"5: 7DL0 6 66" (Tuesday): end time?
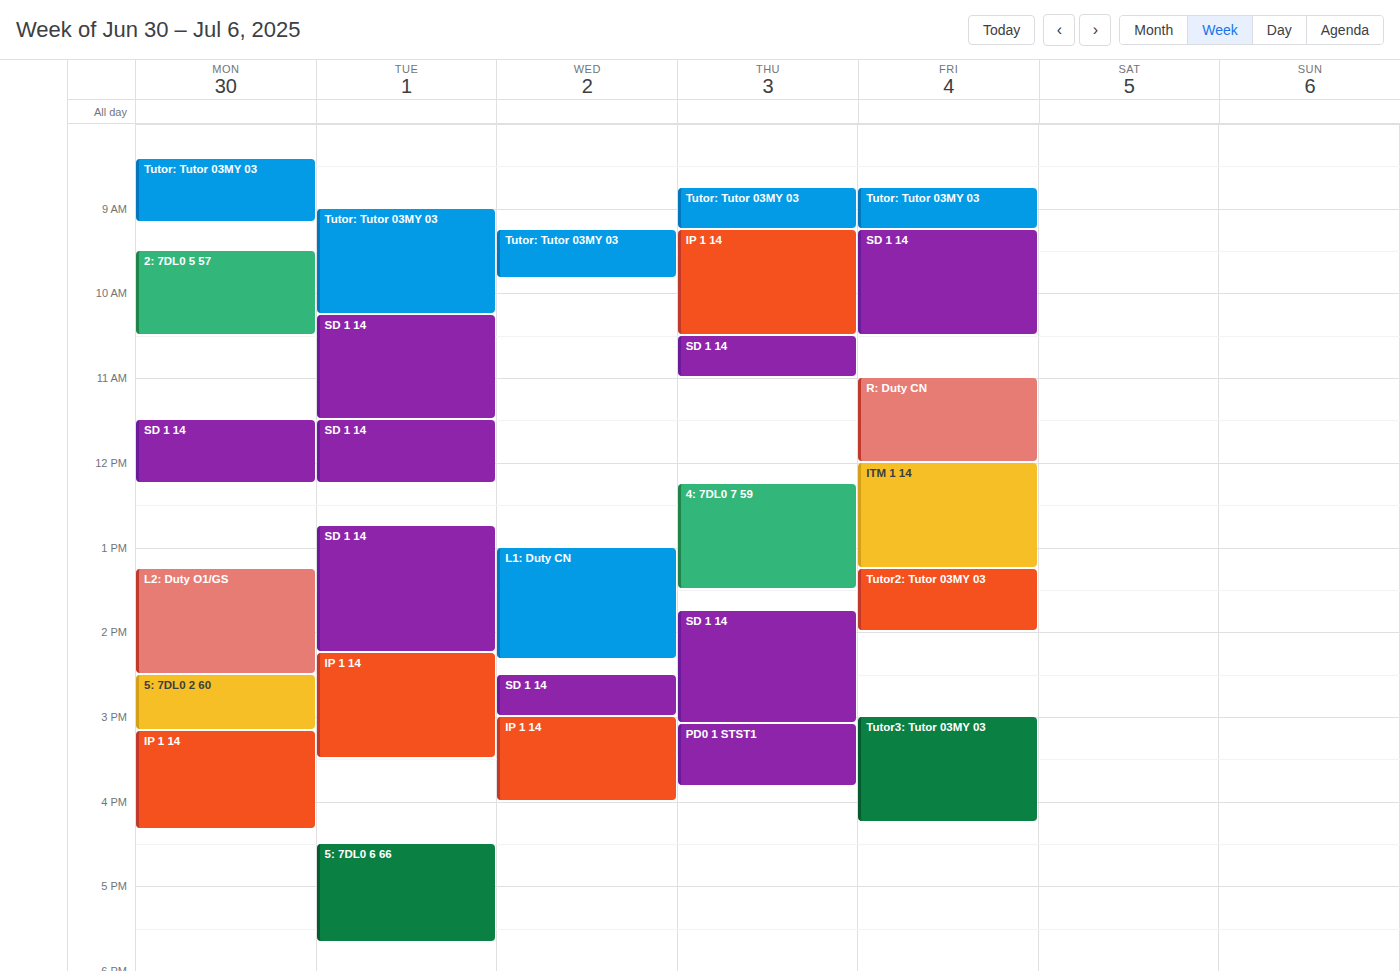
5:40 PM